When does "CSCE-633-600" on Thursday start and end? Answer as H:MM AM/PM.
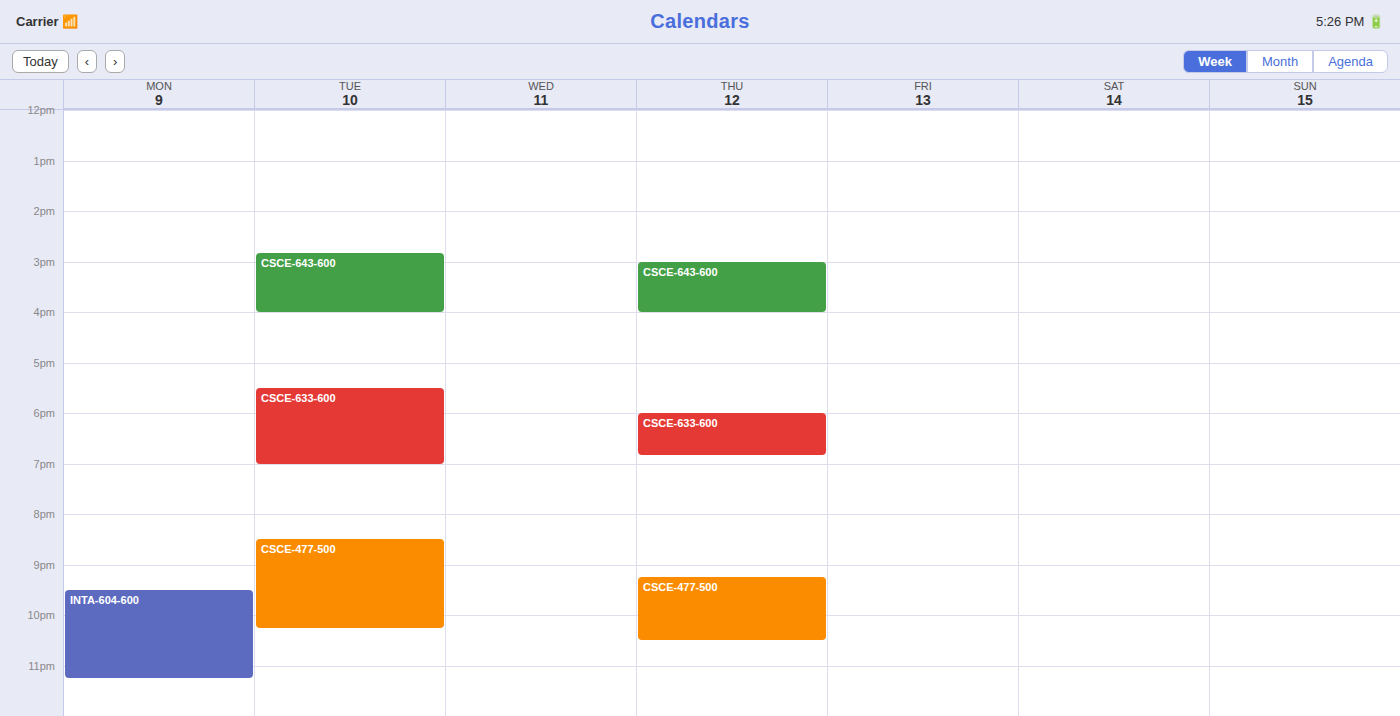
6:00 PM to 6:50 PM